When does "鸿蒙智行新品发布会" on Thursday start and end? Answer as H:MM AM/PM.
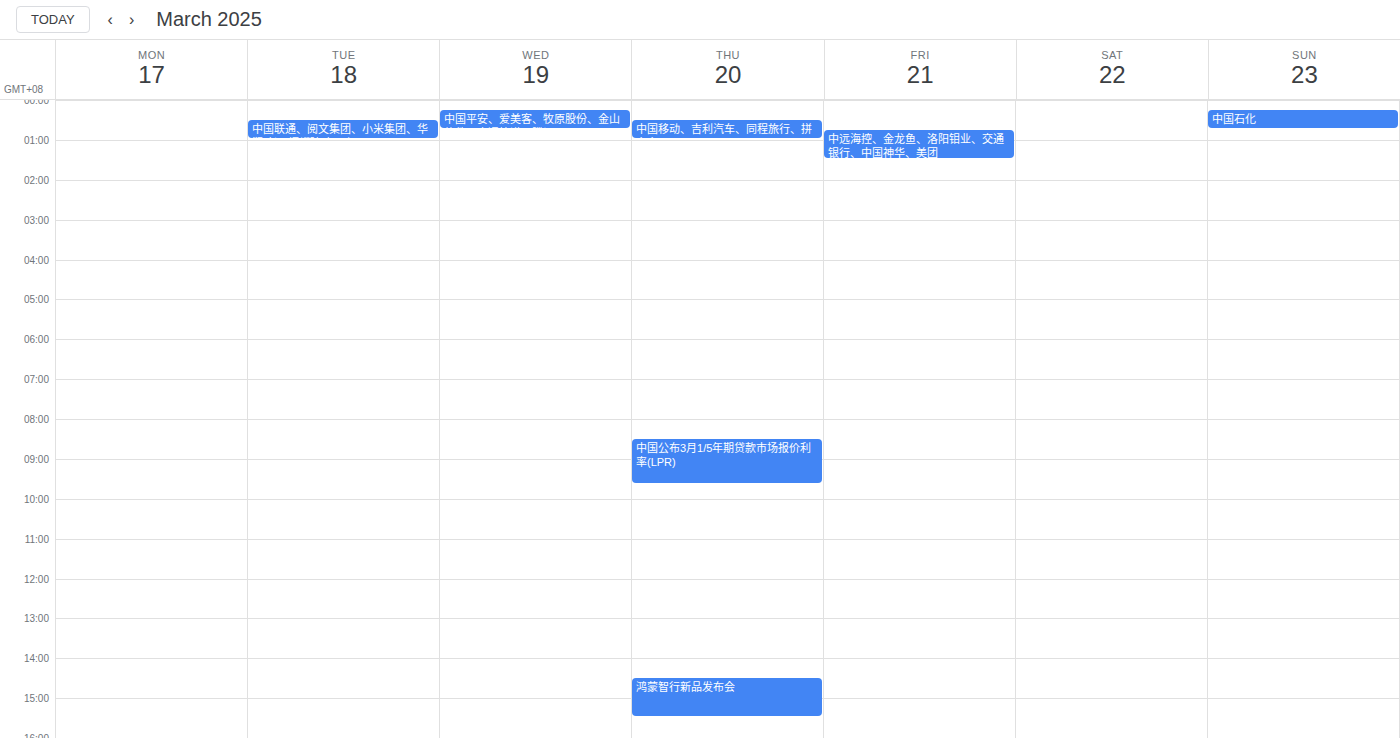
2:30 PM to 3:30 PM